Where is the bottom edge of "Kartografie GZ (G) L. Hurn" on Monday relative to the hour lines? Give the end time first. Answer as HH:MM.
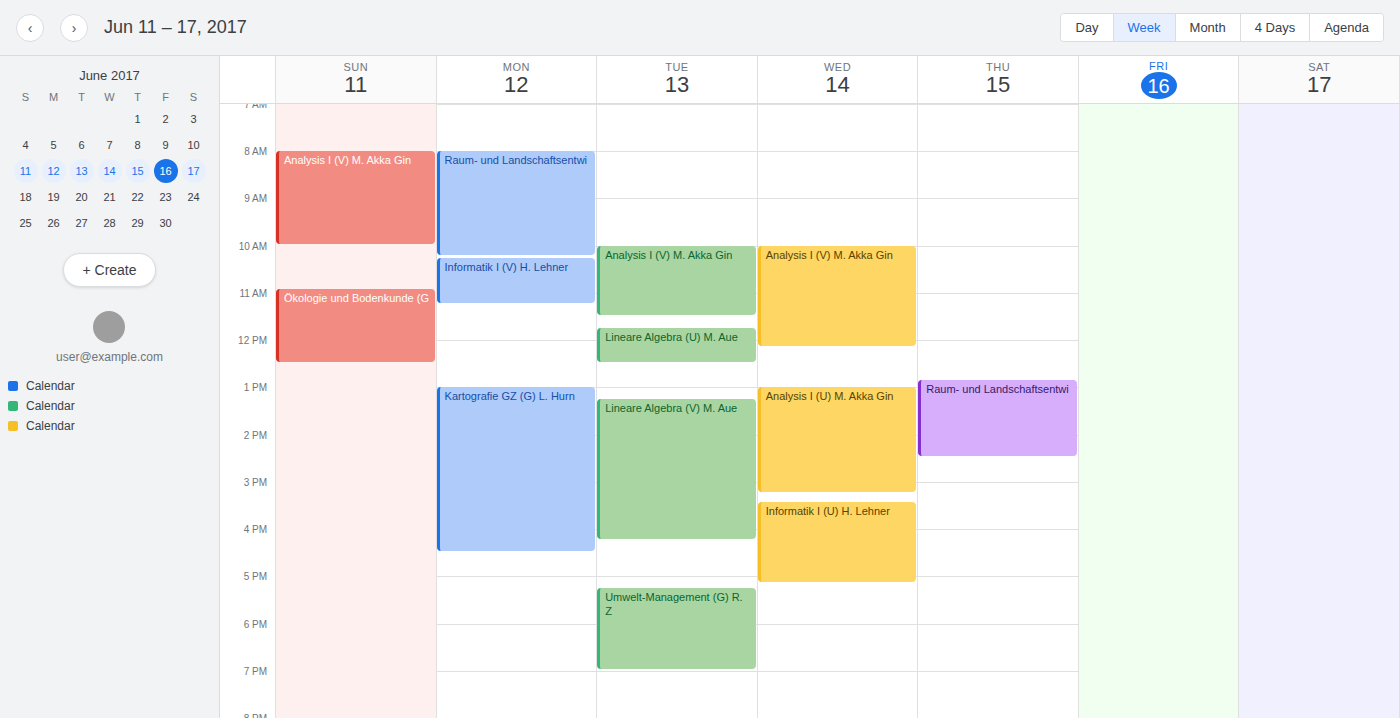
16:30 -- halfway between the 16:00 and 17:00 lines.